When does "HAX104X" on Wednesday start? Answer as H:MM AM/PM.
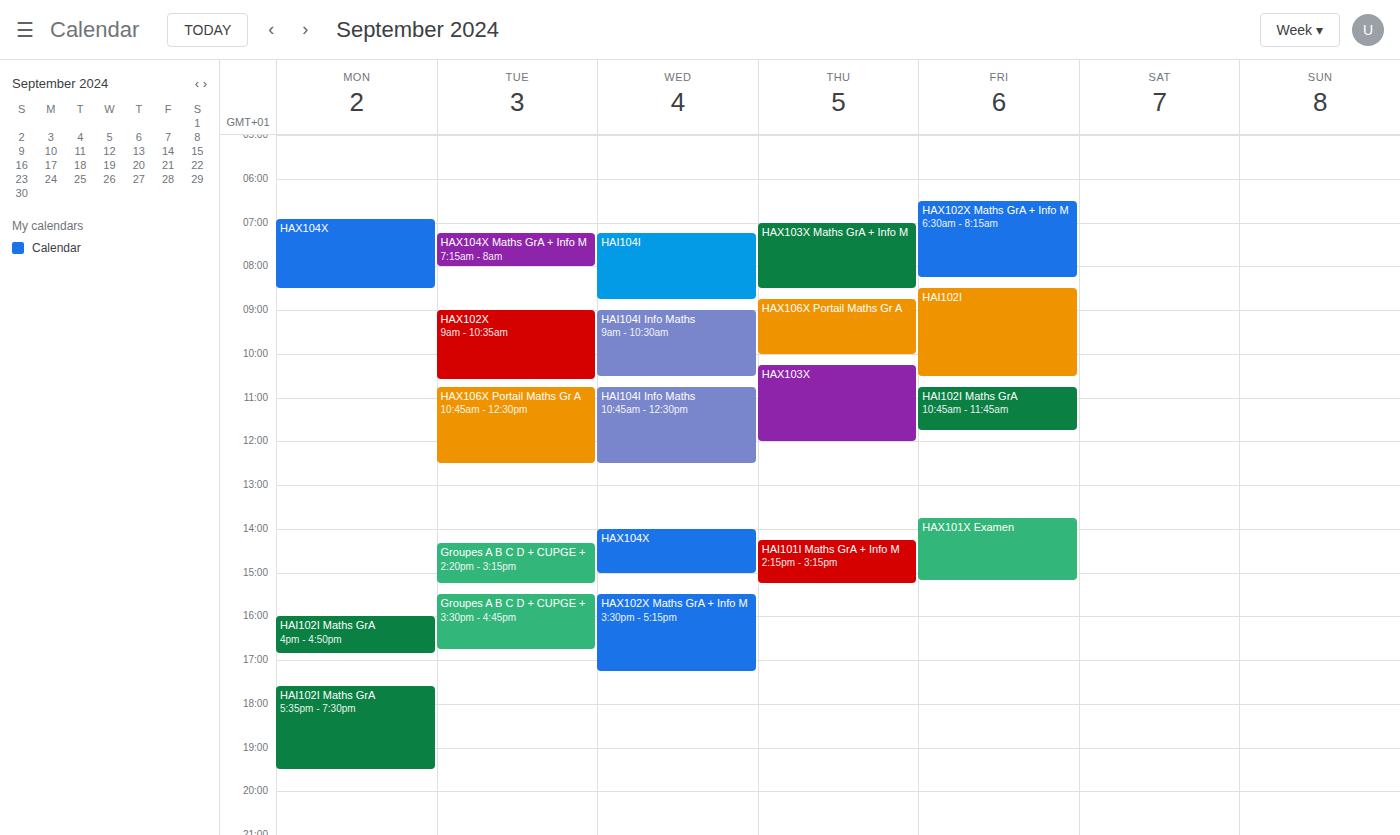
2:00 PM